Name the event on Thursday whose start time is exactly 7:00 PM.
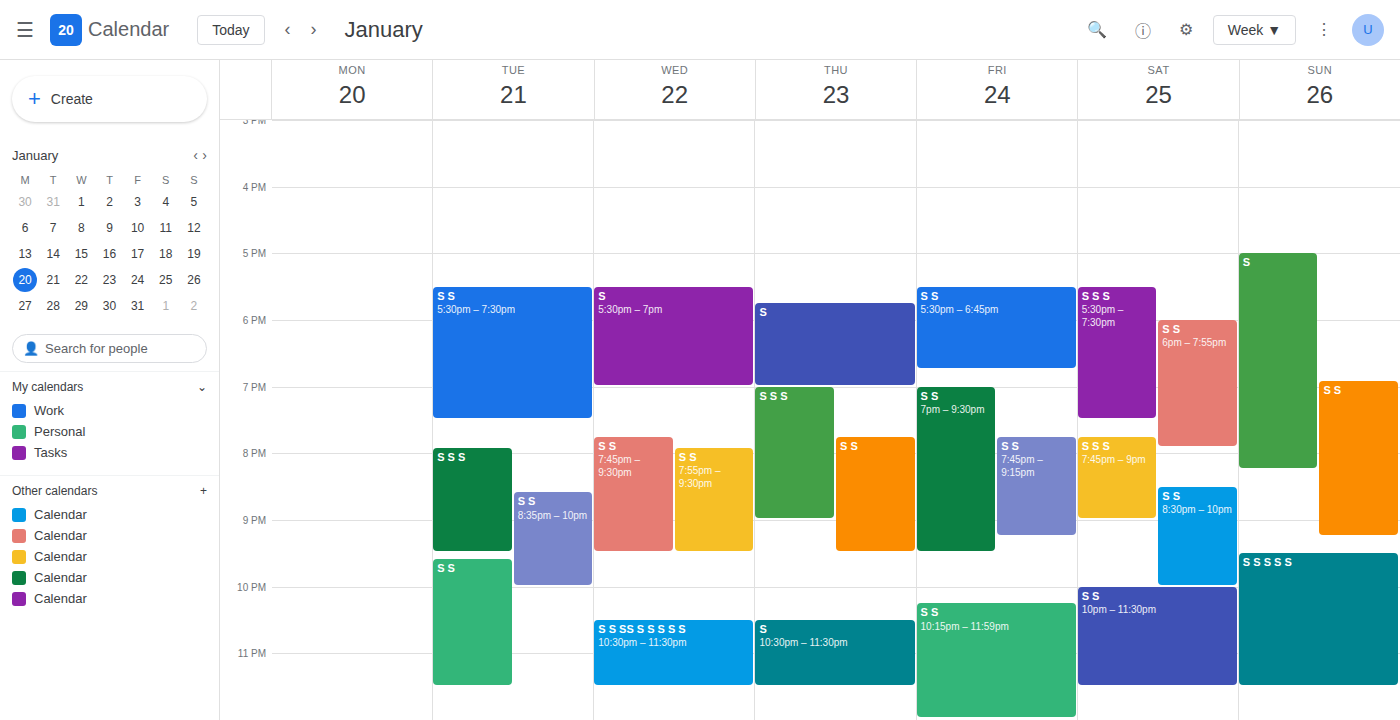
"S S S"